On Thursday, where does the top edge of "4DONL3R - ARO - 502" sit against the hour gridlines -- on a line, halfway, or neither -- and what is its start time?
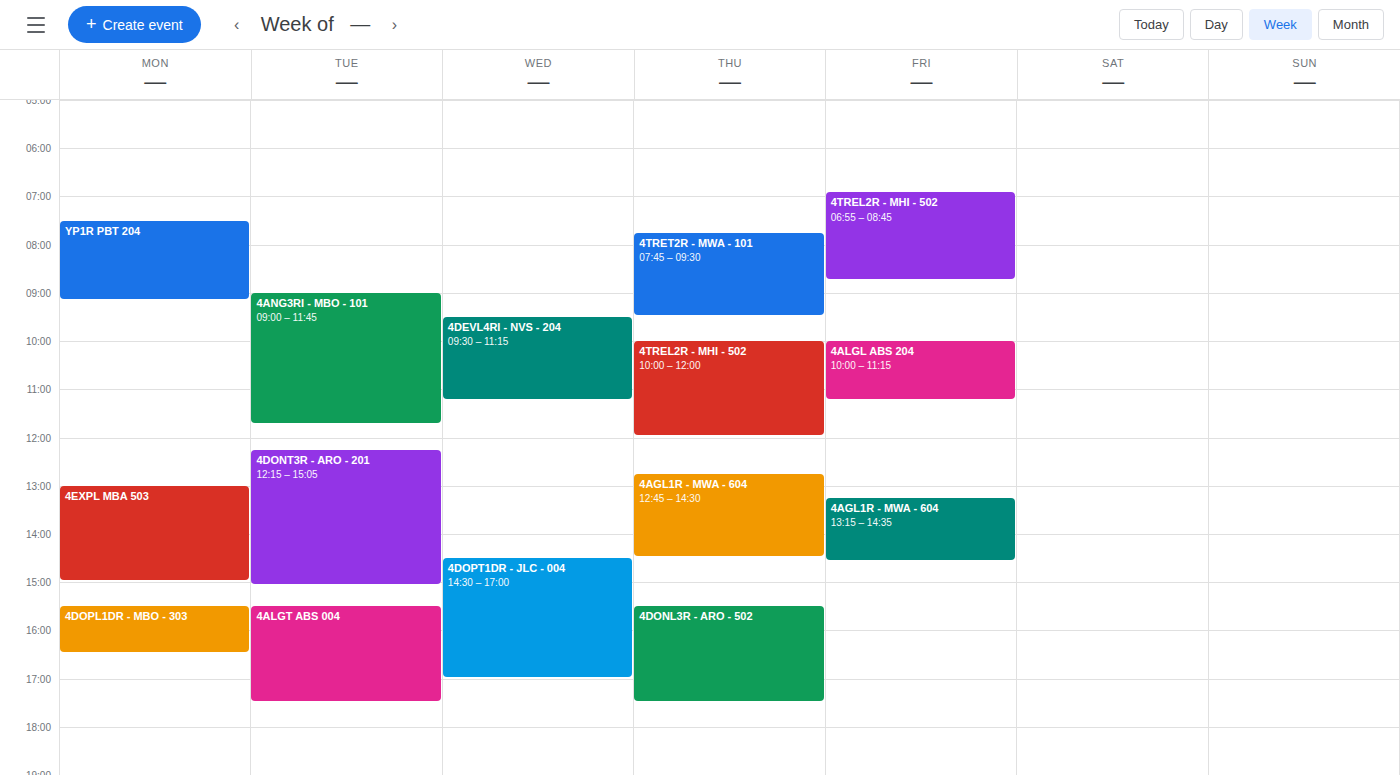
3:30 PM -- halfway between the 3 PM and 4 PM lines.